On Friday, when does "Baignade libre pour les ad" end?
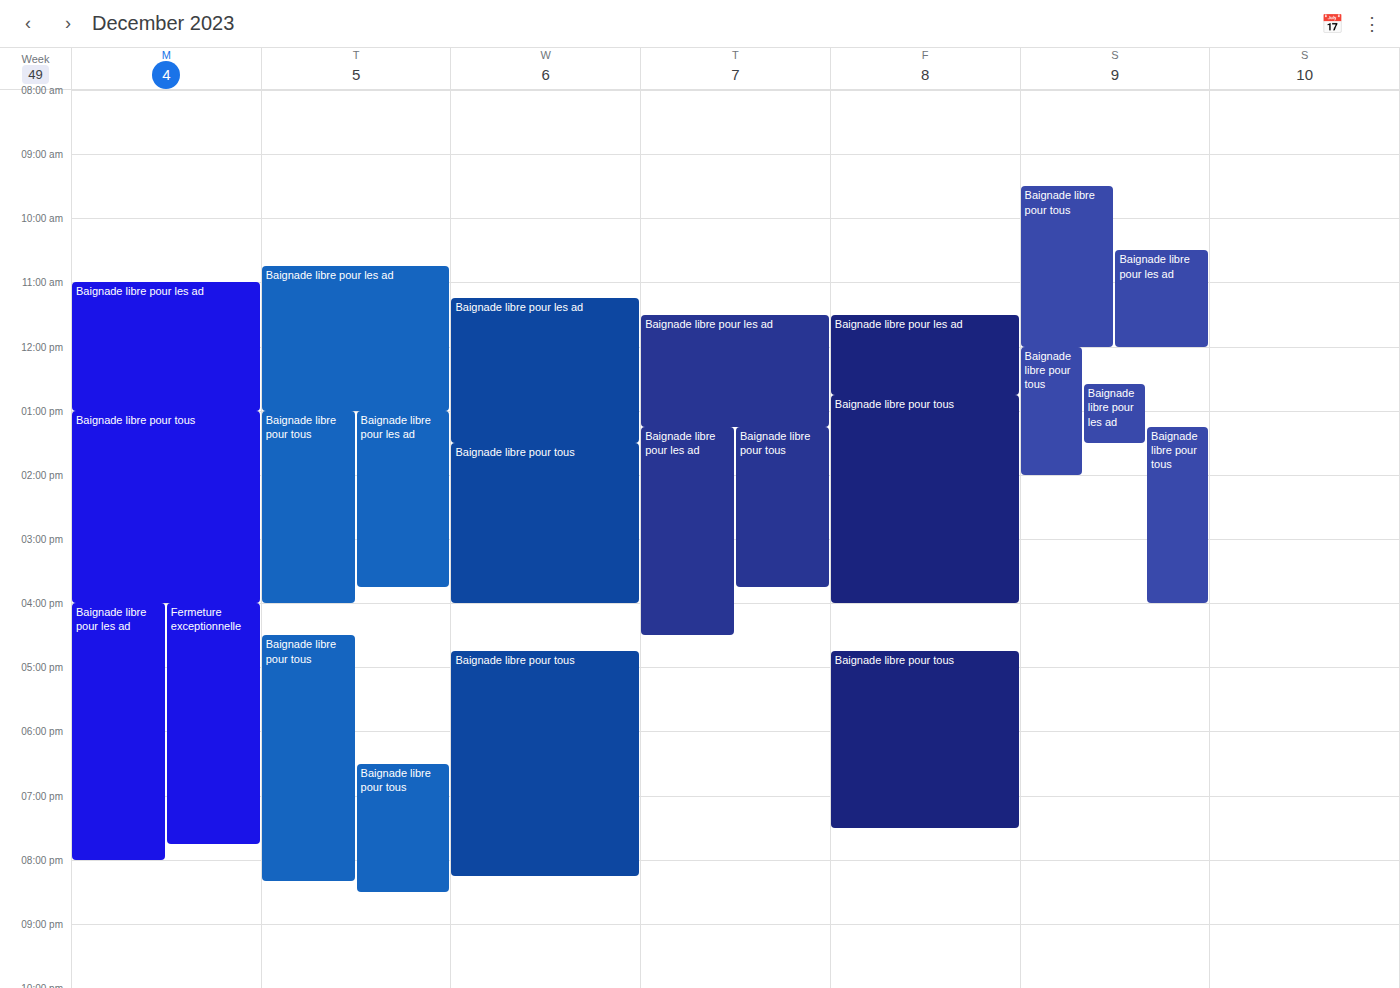
12:45 PM